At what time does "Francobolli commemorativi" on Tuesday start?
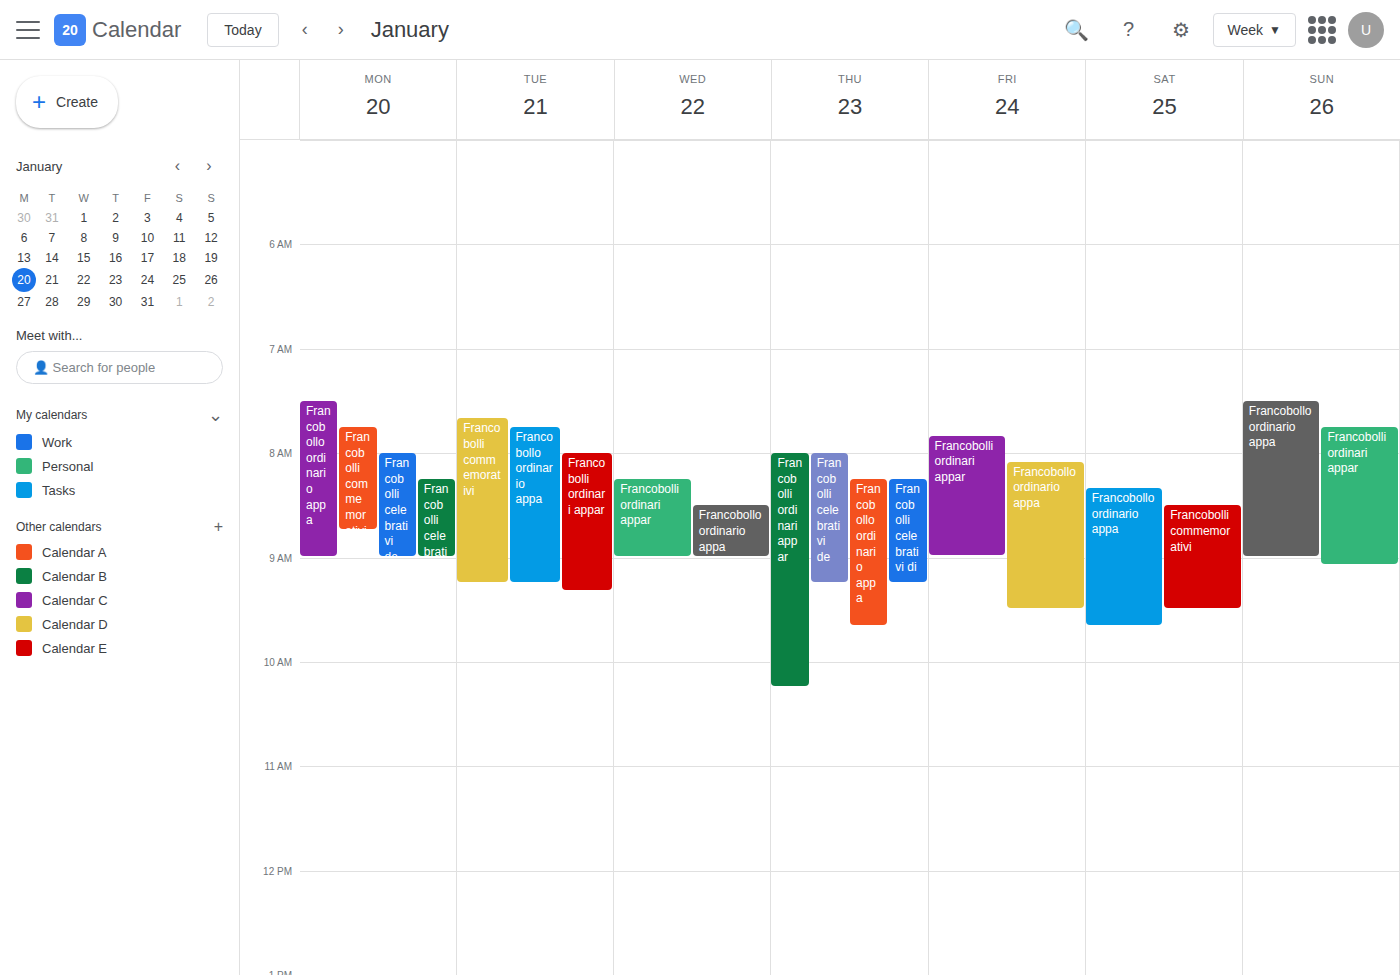
7:40 AM